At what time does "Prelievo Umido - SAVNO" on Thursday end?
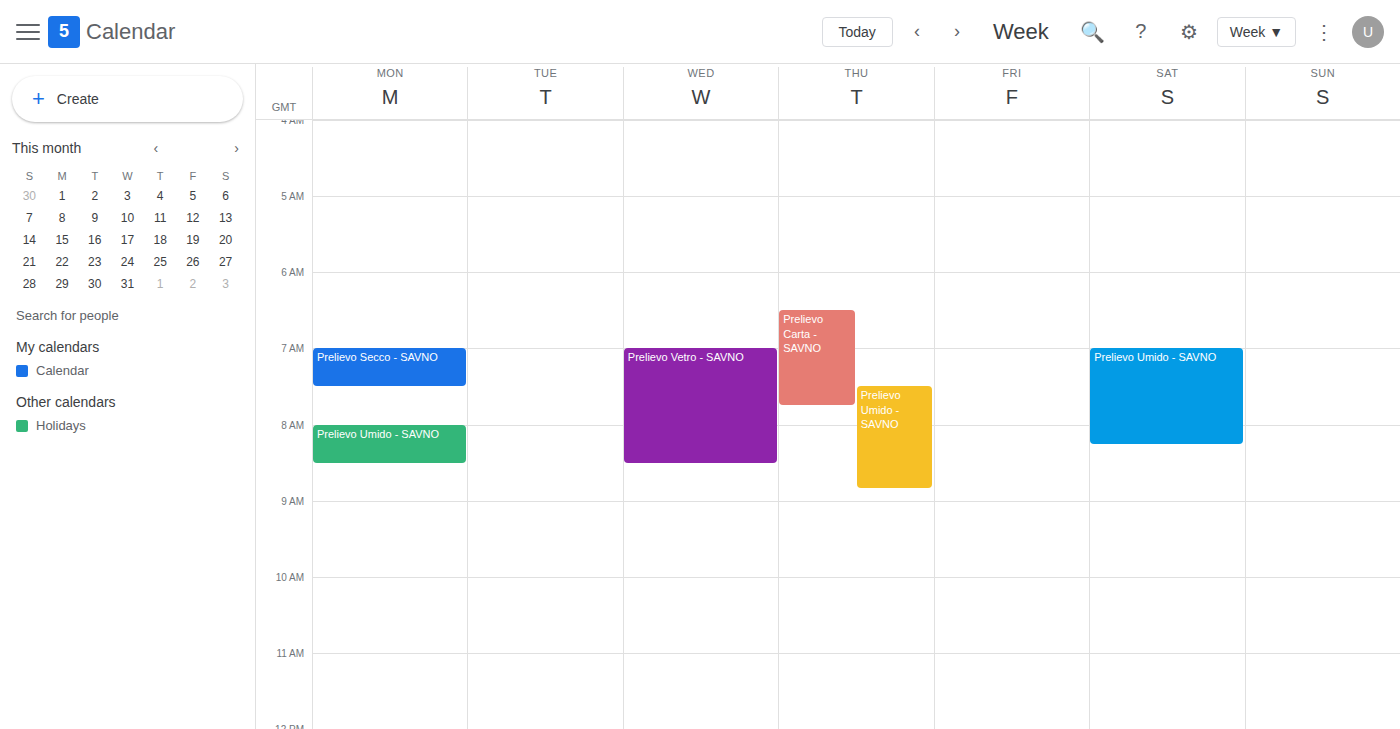
8:50 AM